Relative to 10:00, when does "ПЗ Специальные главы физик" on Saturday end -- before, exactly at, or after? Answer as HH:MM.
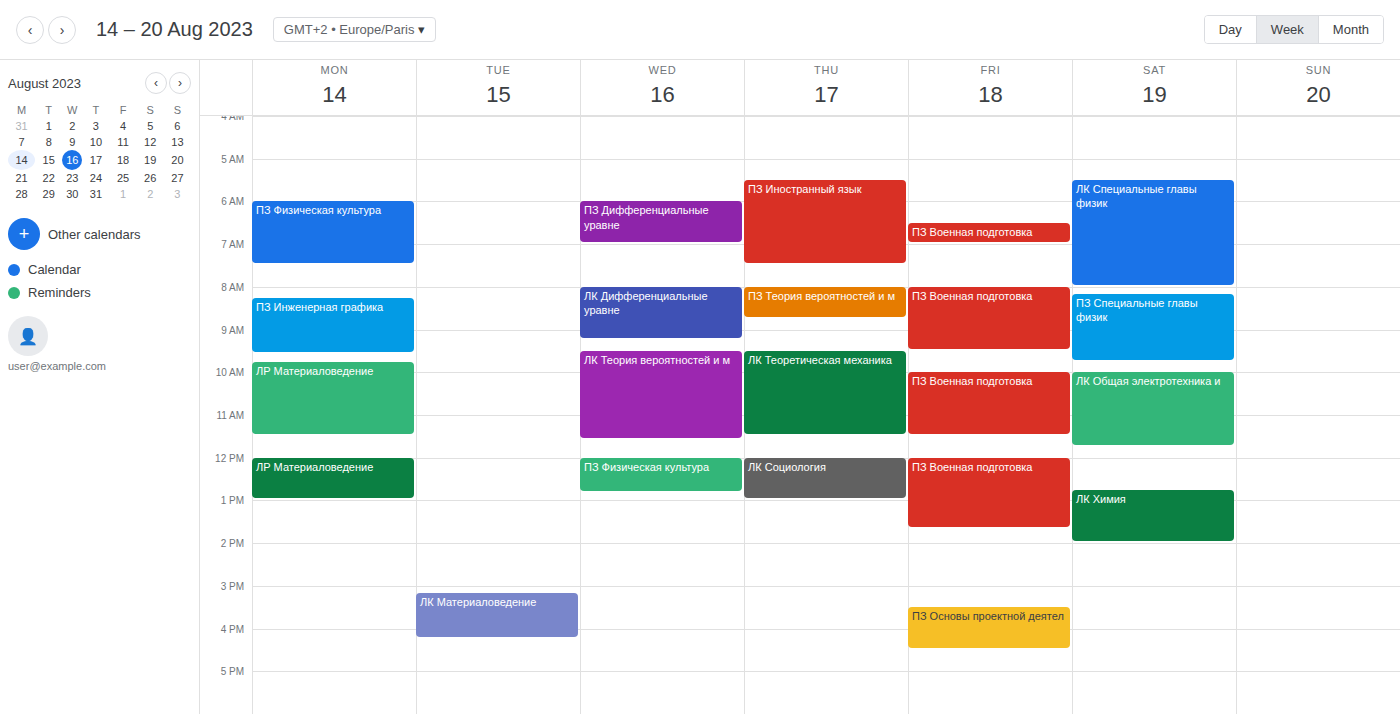
09:45 -- before 10:00, 15 minutes above the 10:00 line.